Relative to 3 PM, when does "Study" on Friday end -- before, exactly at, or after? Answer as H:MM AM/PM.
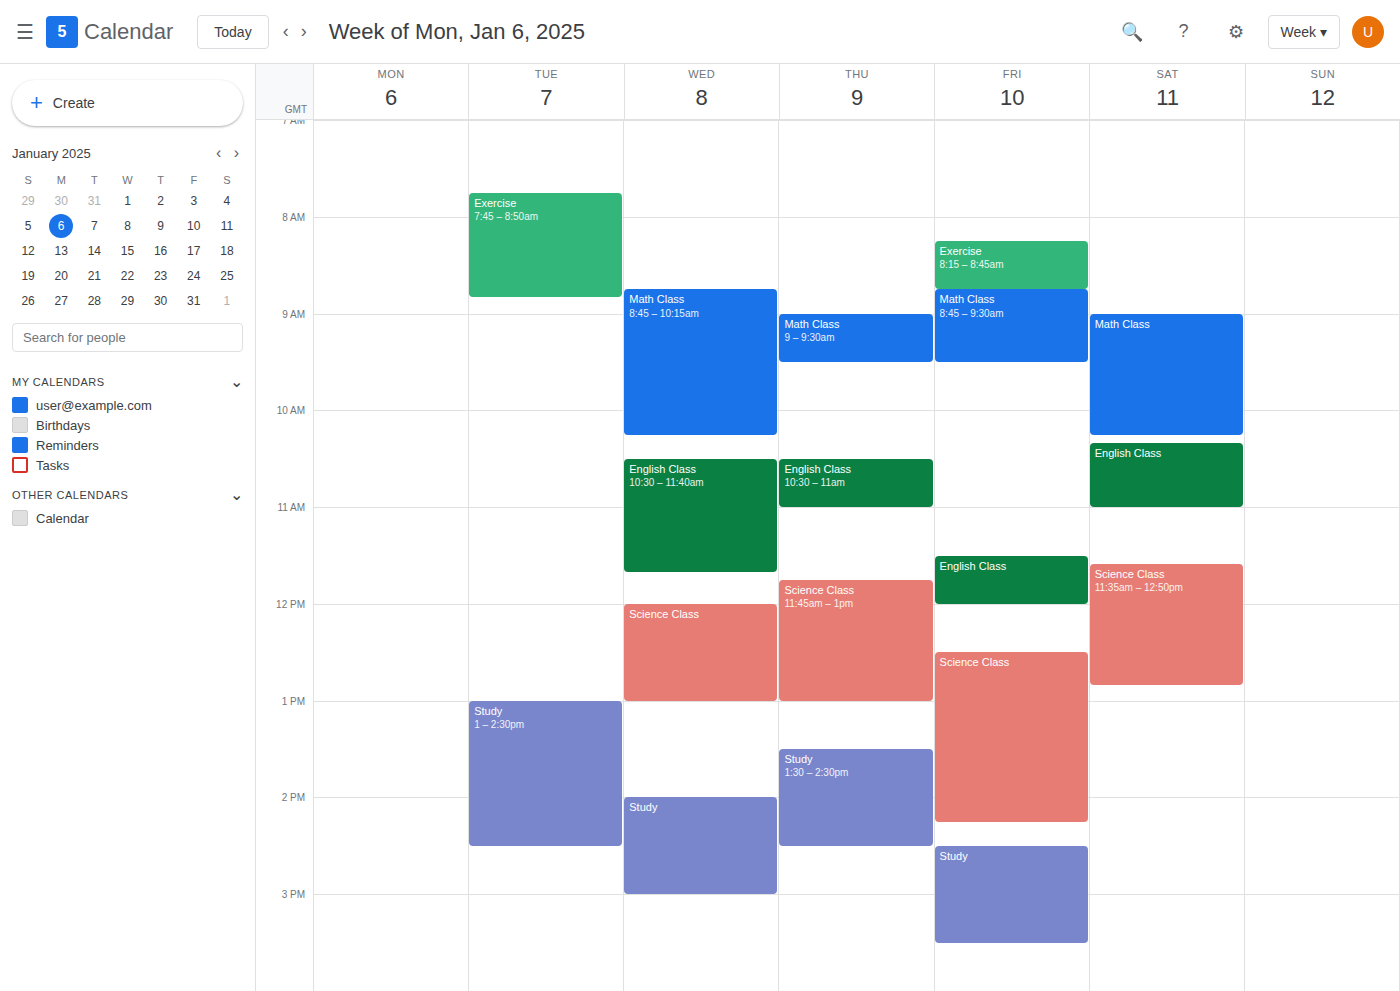
3:30 PM -- after 3 PM, 30 minutes below the 3 PM line.